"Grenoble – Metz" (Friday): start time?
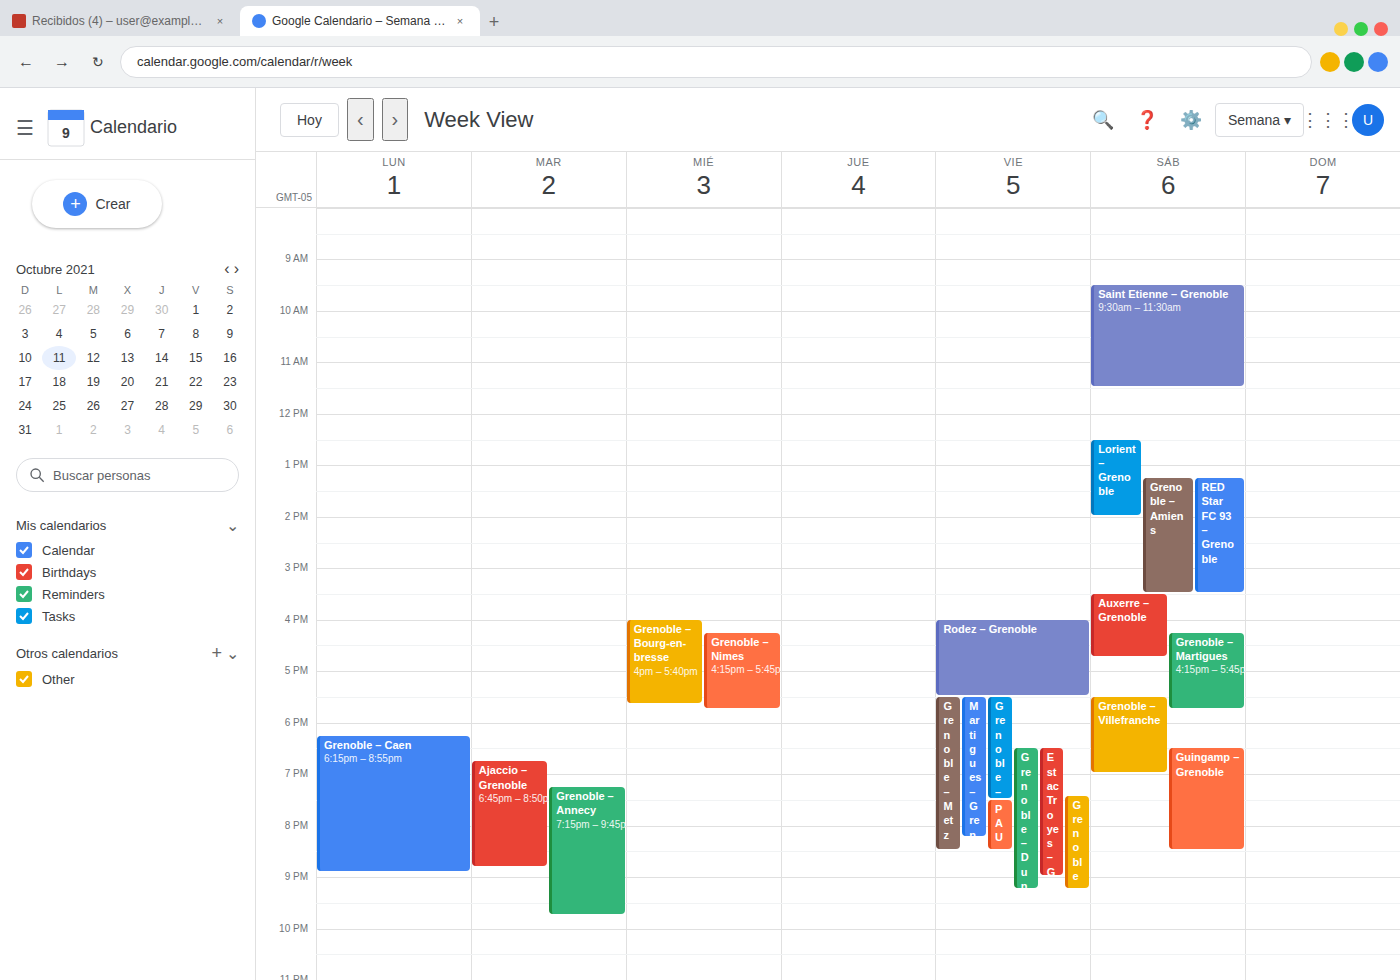
5:30 PM